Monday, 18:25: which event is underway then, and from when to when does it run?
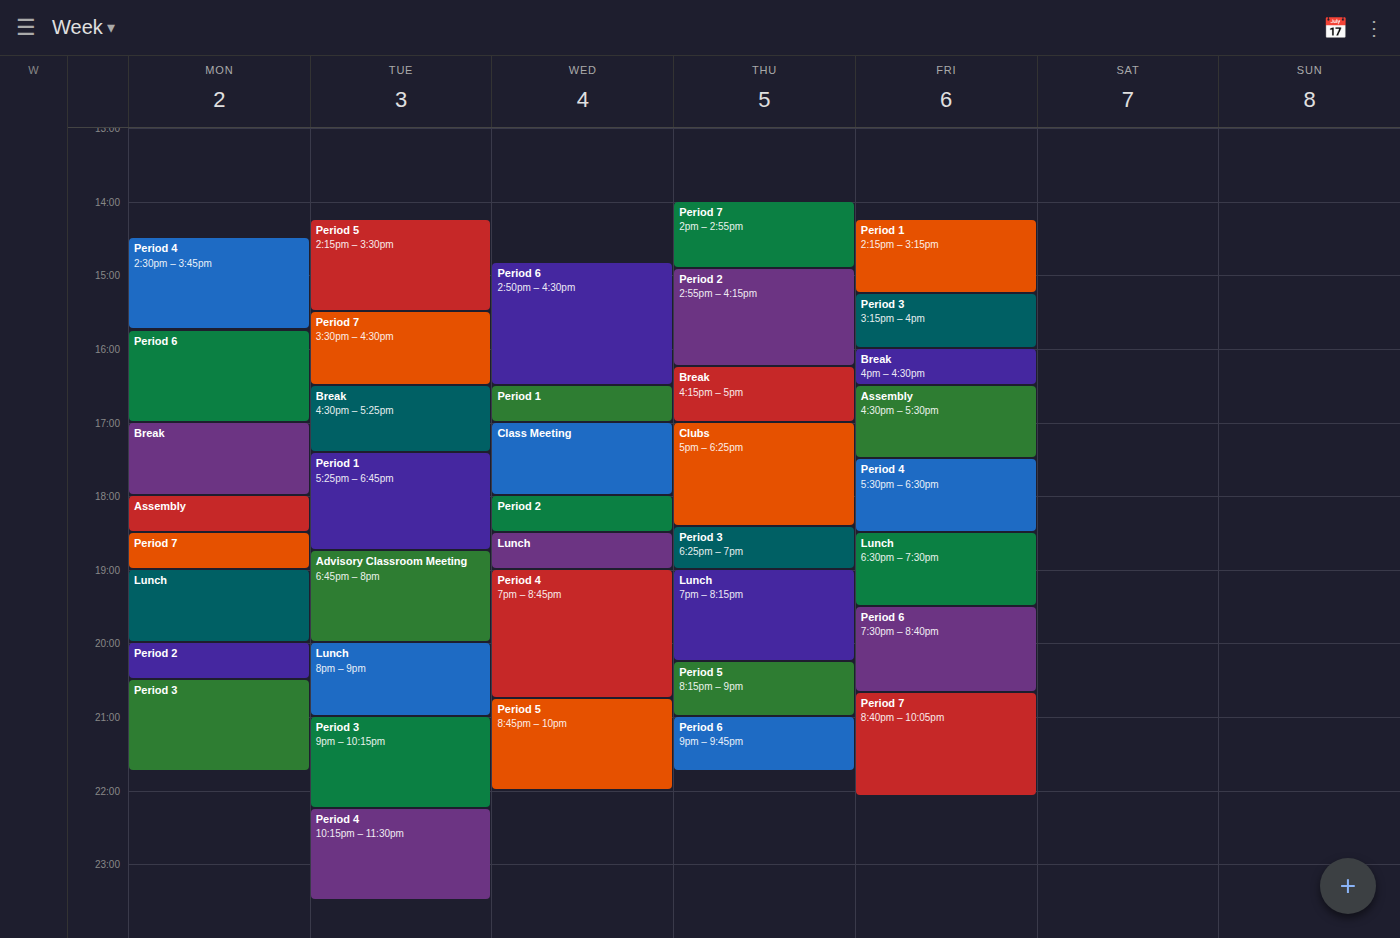
"Assembly", 18:00 to 18:30